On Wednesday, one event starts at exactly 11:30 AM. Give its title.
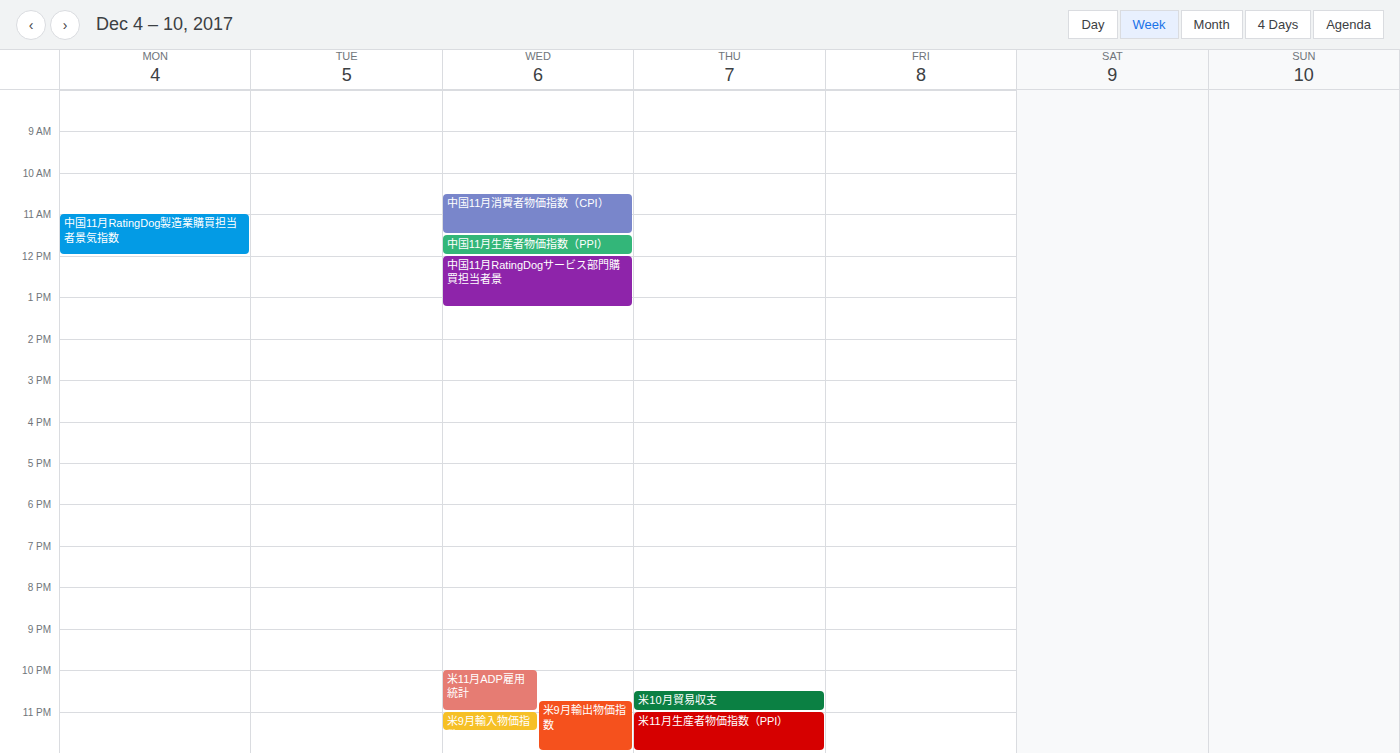
"中国11月生産者物価指数（PPI）"